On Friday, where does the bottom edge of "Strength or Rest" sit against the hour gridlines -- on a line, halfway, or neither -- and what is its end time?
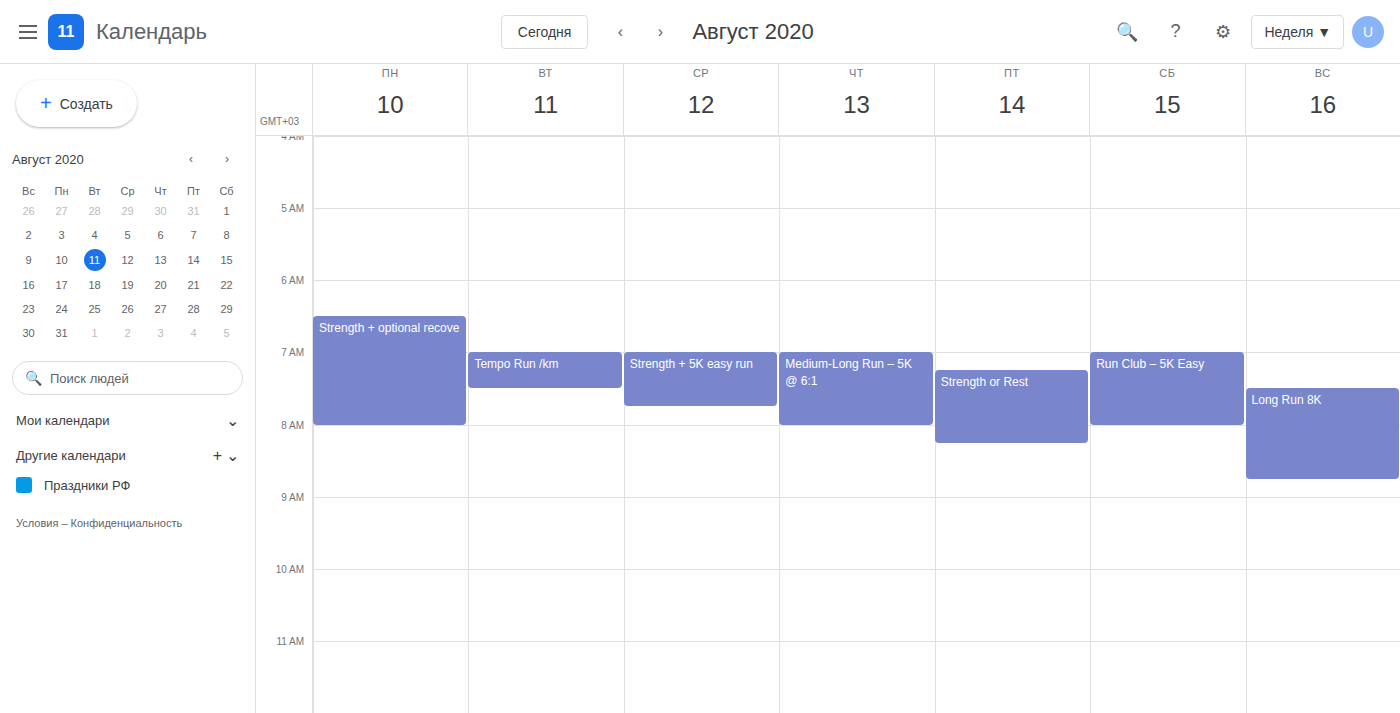
08:15 -- neither: a quarter of the way from the 08:00 line to the 09:00 line.